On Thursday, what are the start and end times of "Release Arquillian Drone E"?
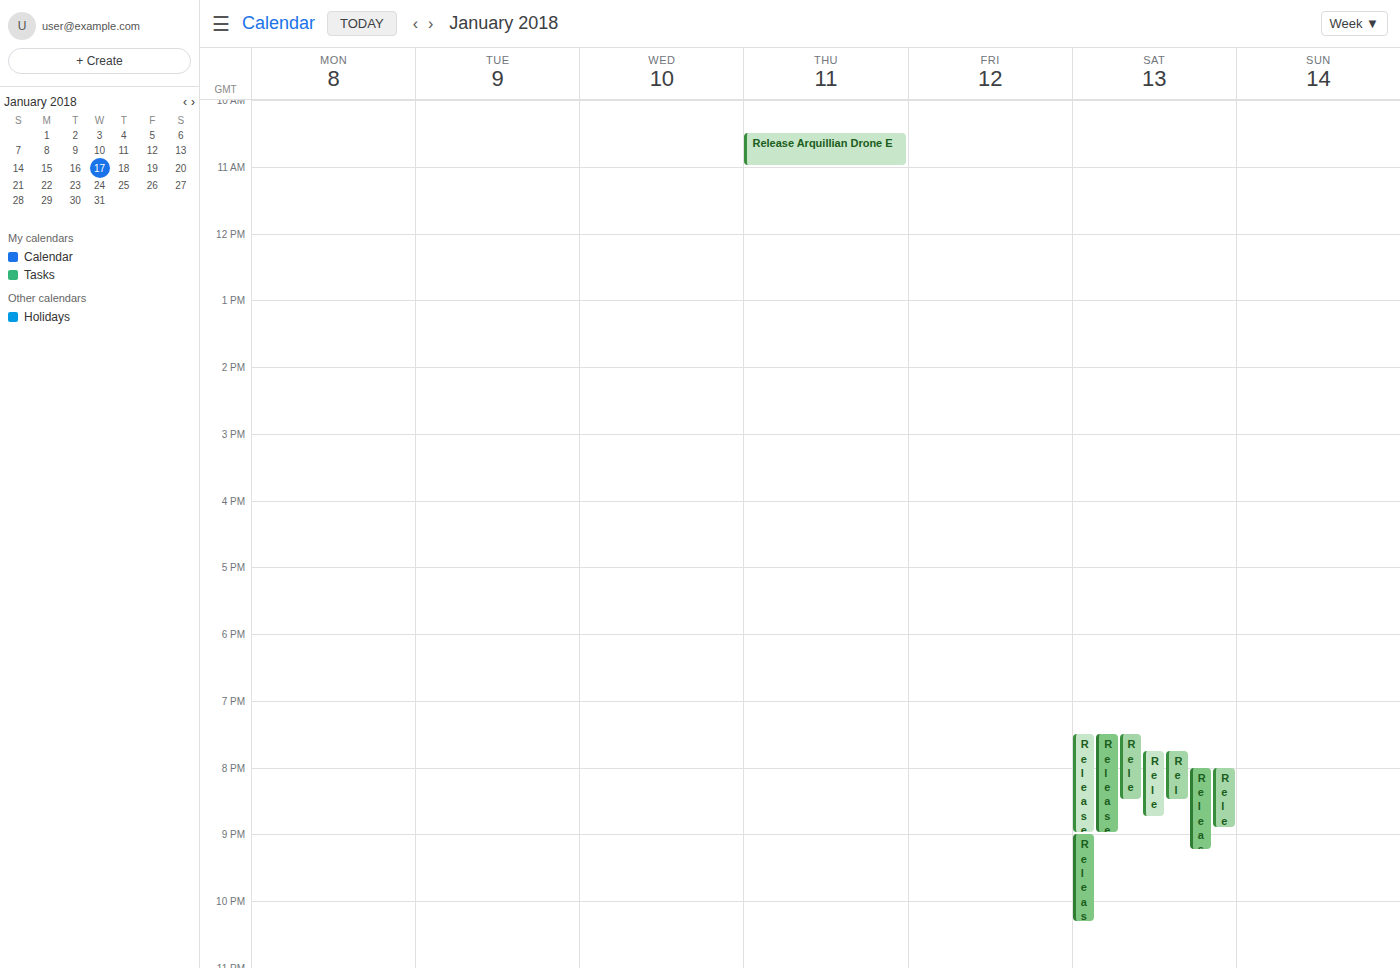
10:30 AM to 11:00 AM